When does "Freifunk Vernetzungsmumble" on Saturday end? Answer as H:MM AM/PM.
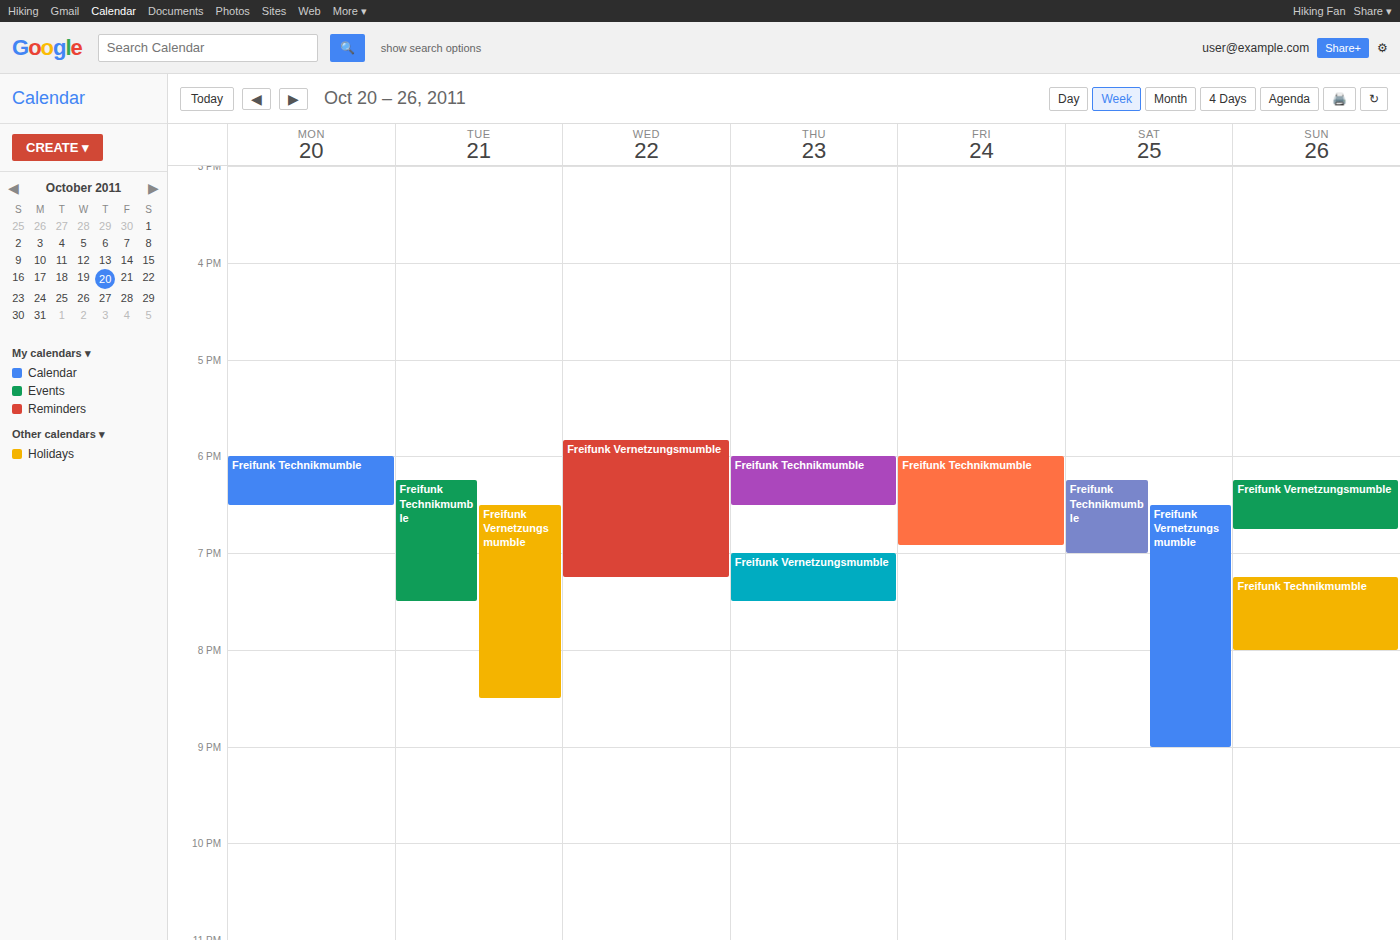
9:00 PM